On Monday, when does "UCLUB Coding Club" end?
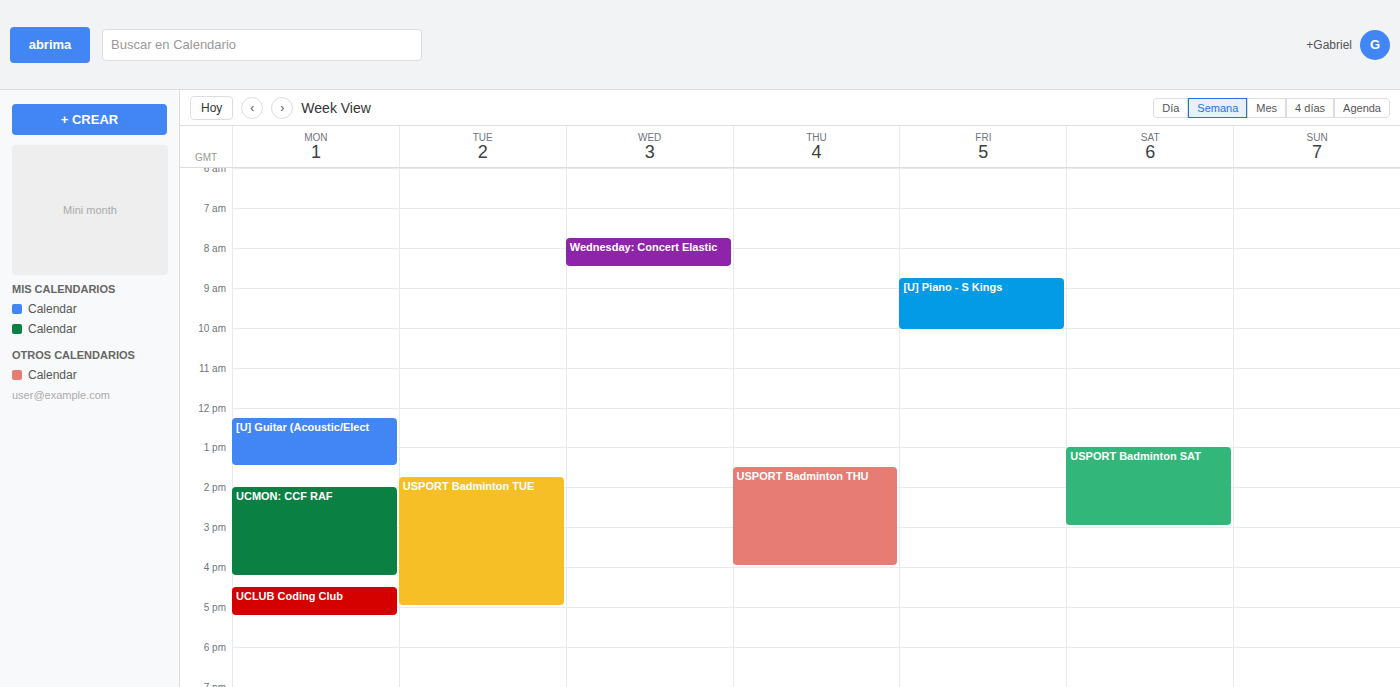
17:15